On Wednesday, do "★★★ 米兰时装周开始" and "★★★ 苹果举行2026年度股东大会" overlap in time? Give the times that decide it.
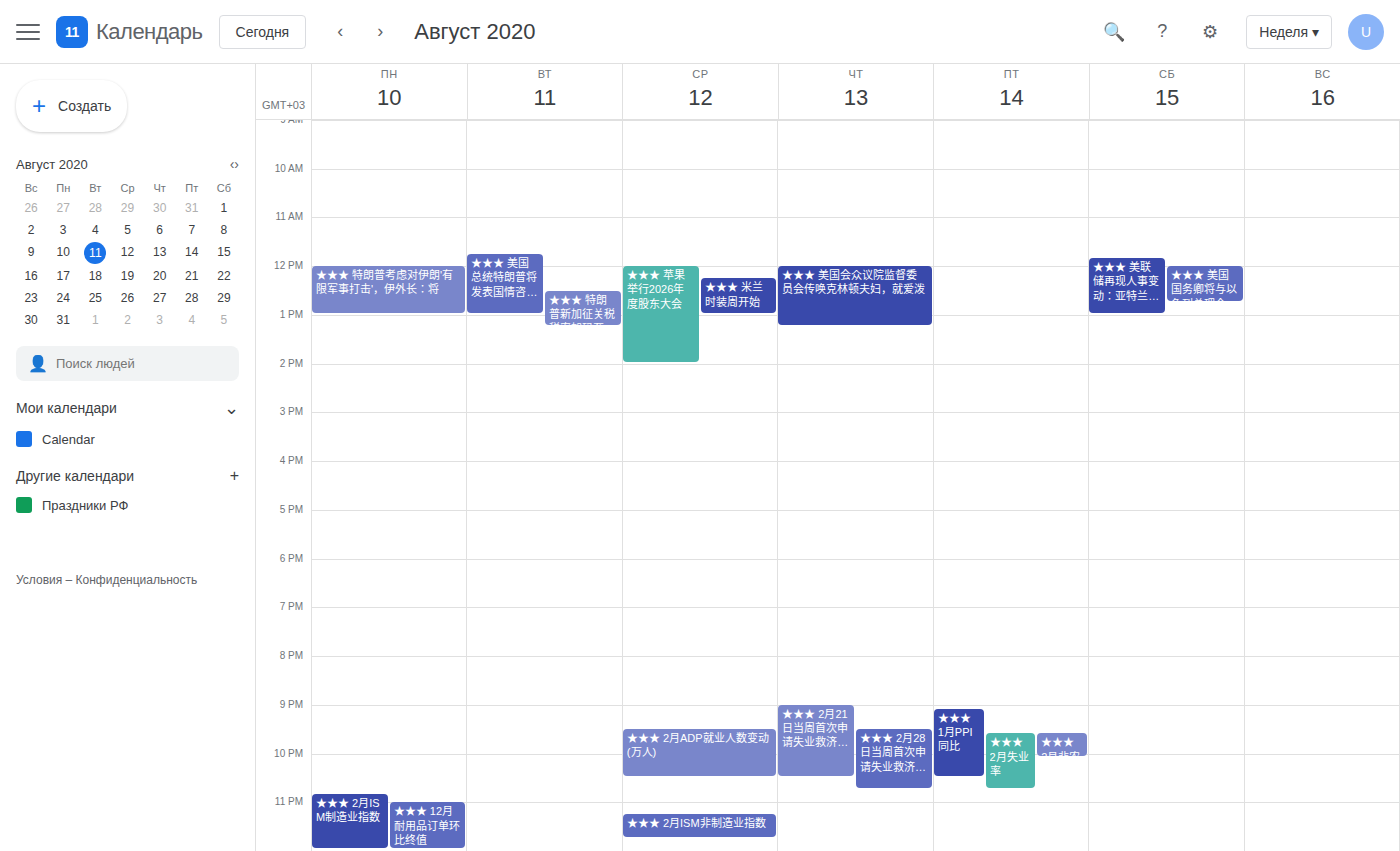
"★★★ 米兰时装周开始" runs 12:15 to 13:00, inside "★★★ 苹果举行2026年度股东大会" -- they overlap.